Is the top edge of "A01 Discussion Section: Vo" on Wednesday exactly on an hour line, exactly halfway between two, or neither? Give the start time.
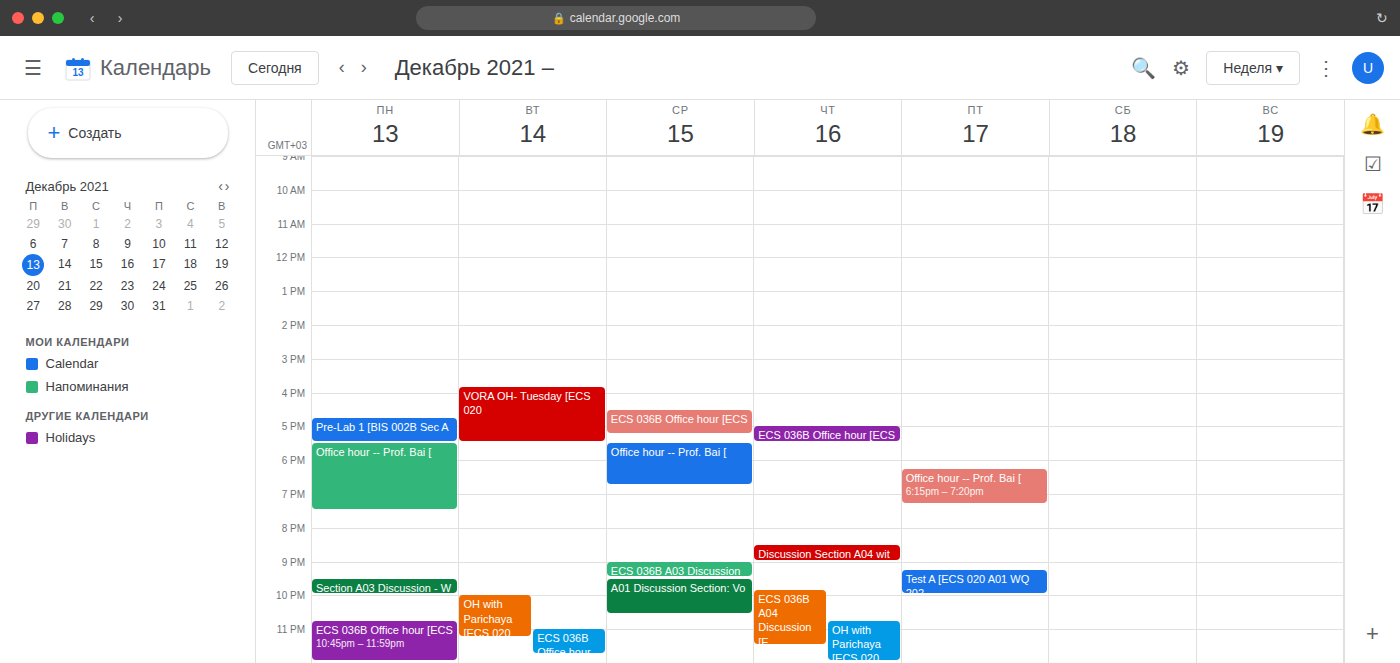
21:30 -- halfway between the 21:00 and 22:00 lines.